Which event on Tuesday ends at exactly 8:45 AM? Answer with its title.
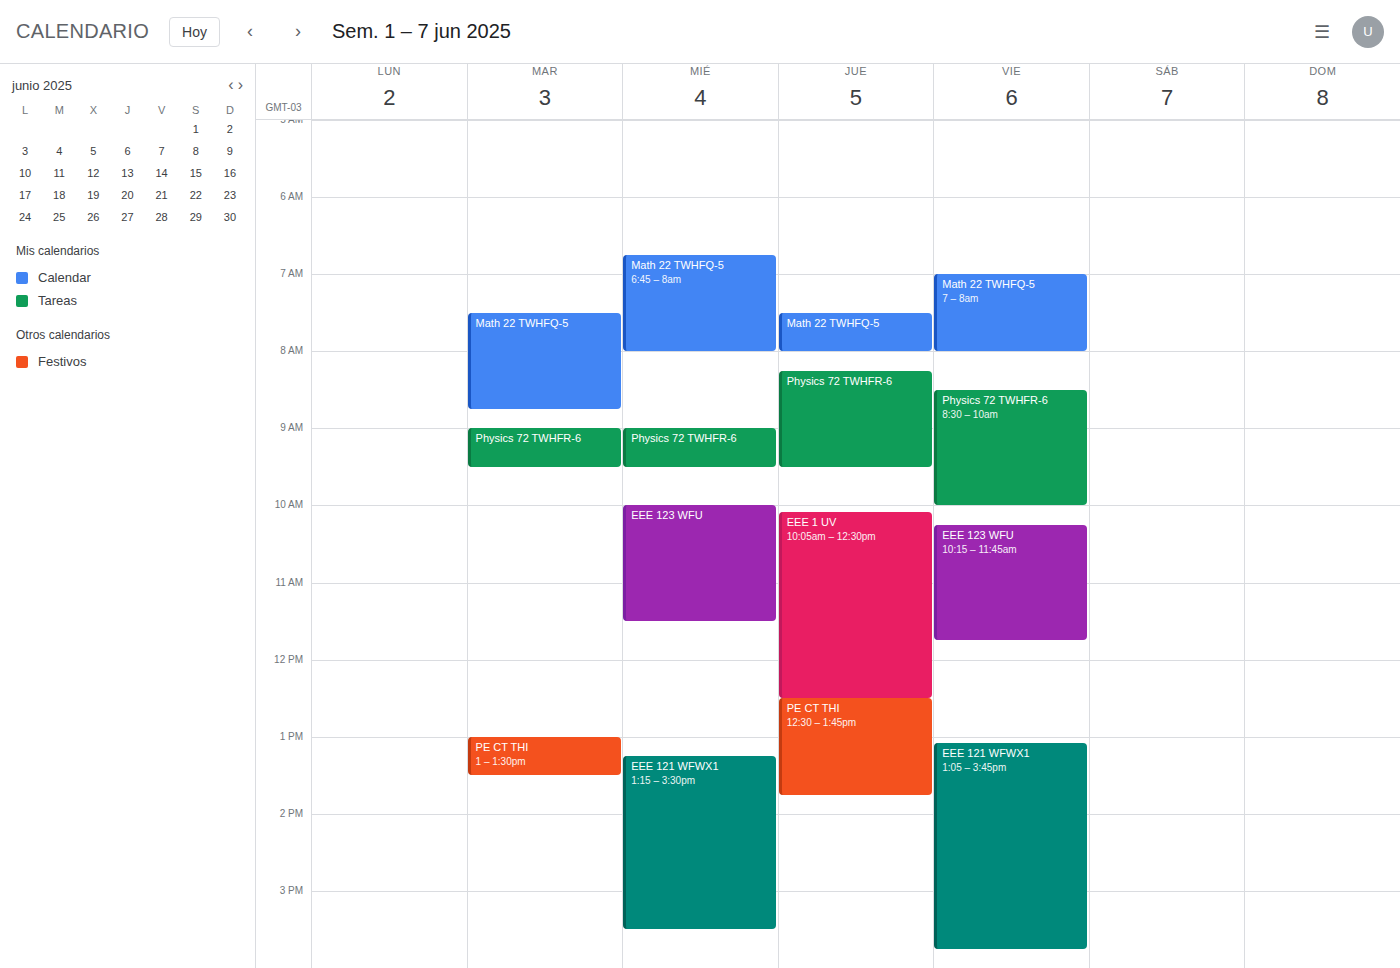
"Math 22 TWHFQ-5"